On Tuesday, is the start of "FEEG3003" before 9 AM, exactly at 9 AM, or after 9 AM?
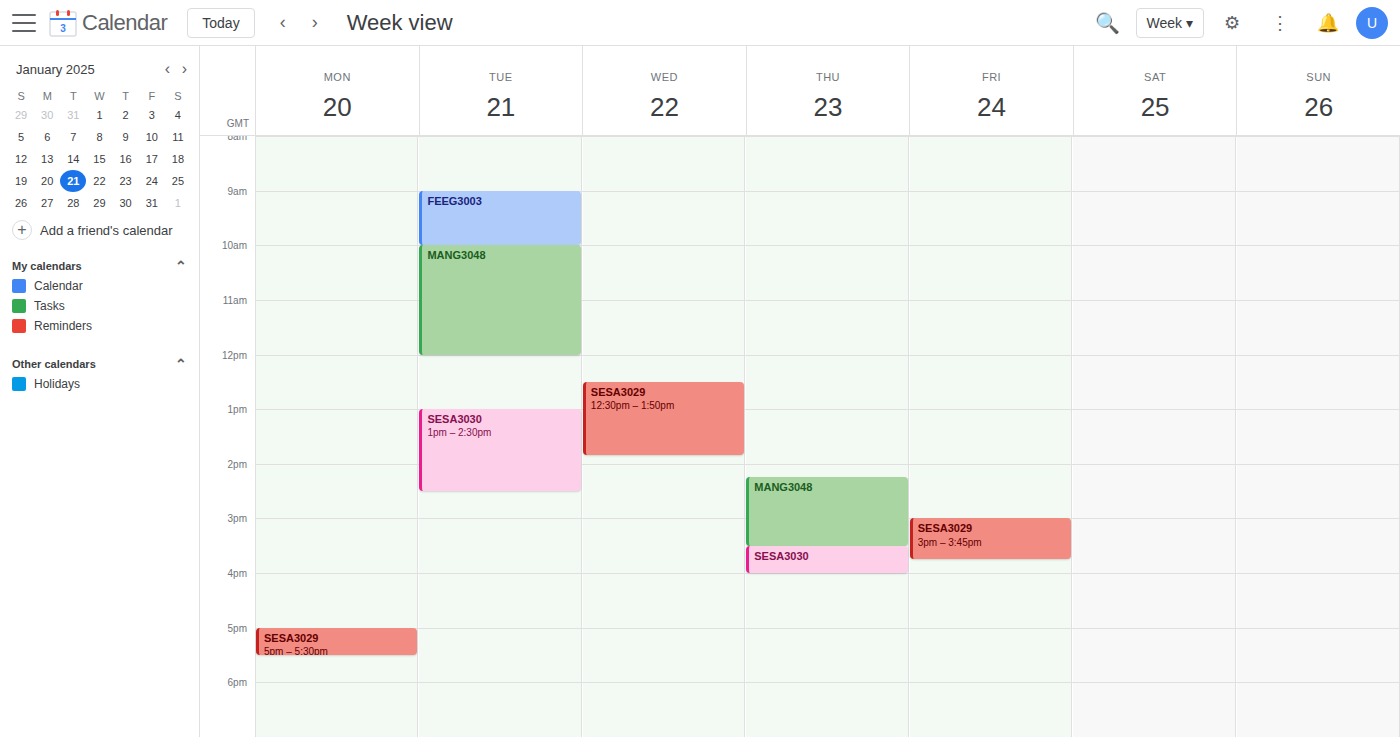
9:00 AM -- exactly at 9 AM, on the 9 AM line.